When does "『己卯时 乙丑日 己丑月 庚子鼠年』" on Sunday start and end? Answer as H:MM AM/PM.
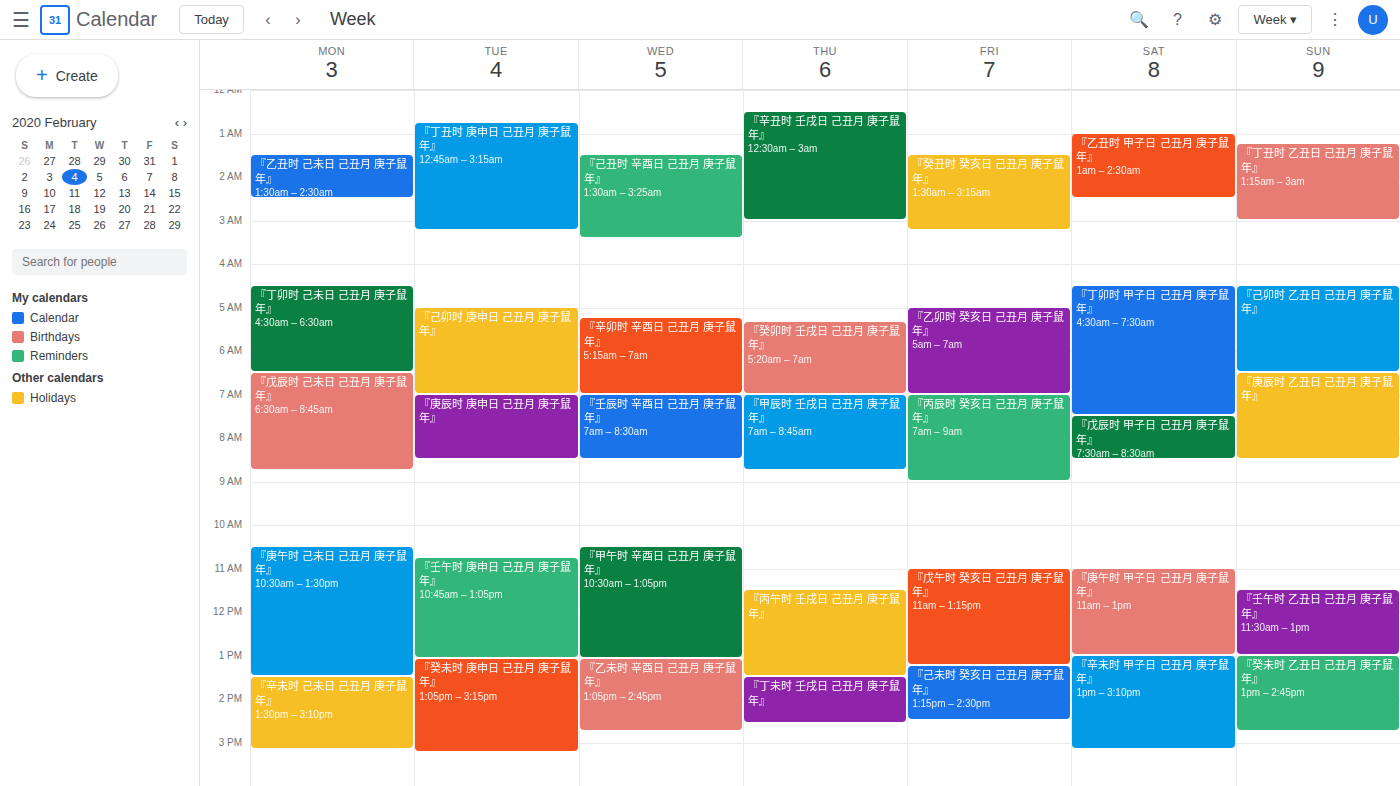
4:30 AM to 6:30 AM